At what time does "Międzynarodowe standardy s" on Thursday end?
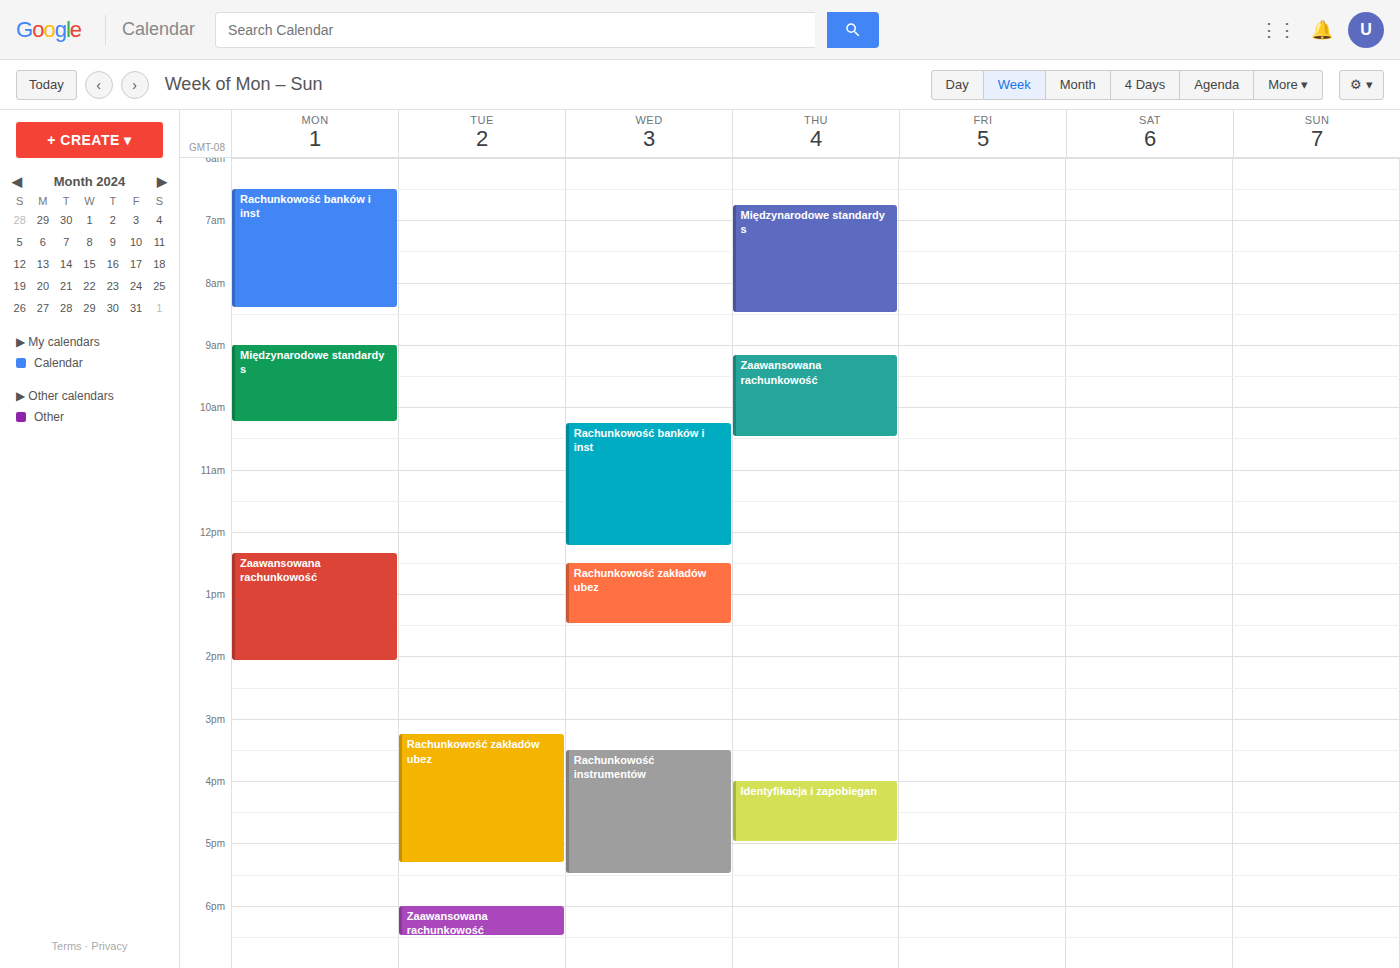
8:30 AM